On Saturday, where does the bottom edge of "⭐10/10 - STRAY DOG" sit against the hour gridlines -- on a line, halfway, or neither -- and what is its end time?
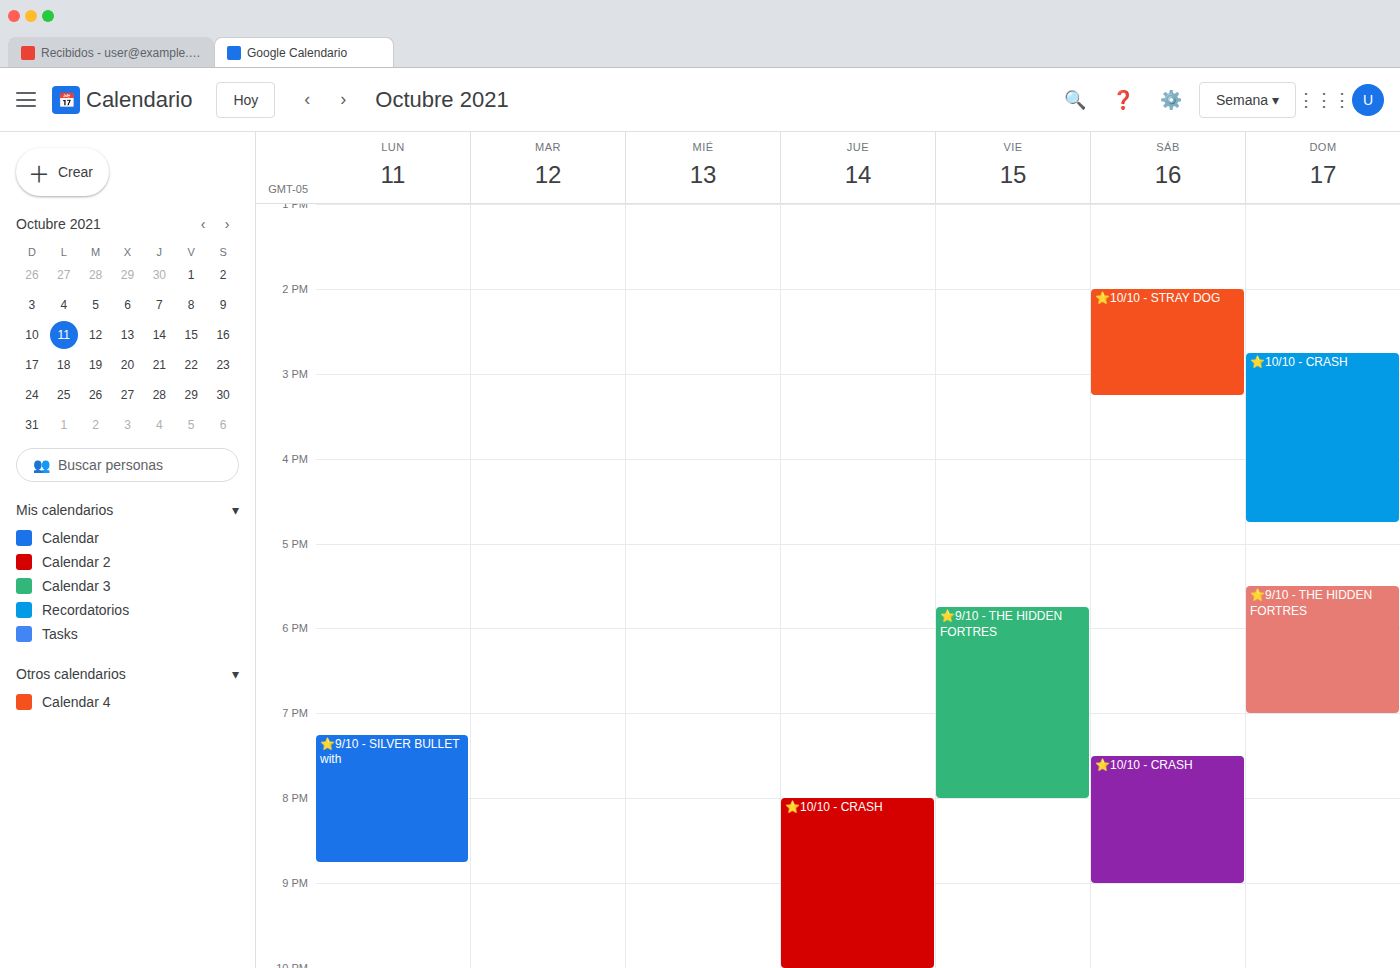
15:15 -- neither: a quarter of the way from the 15:00 line to the 16:00 line.